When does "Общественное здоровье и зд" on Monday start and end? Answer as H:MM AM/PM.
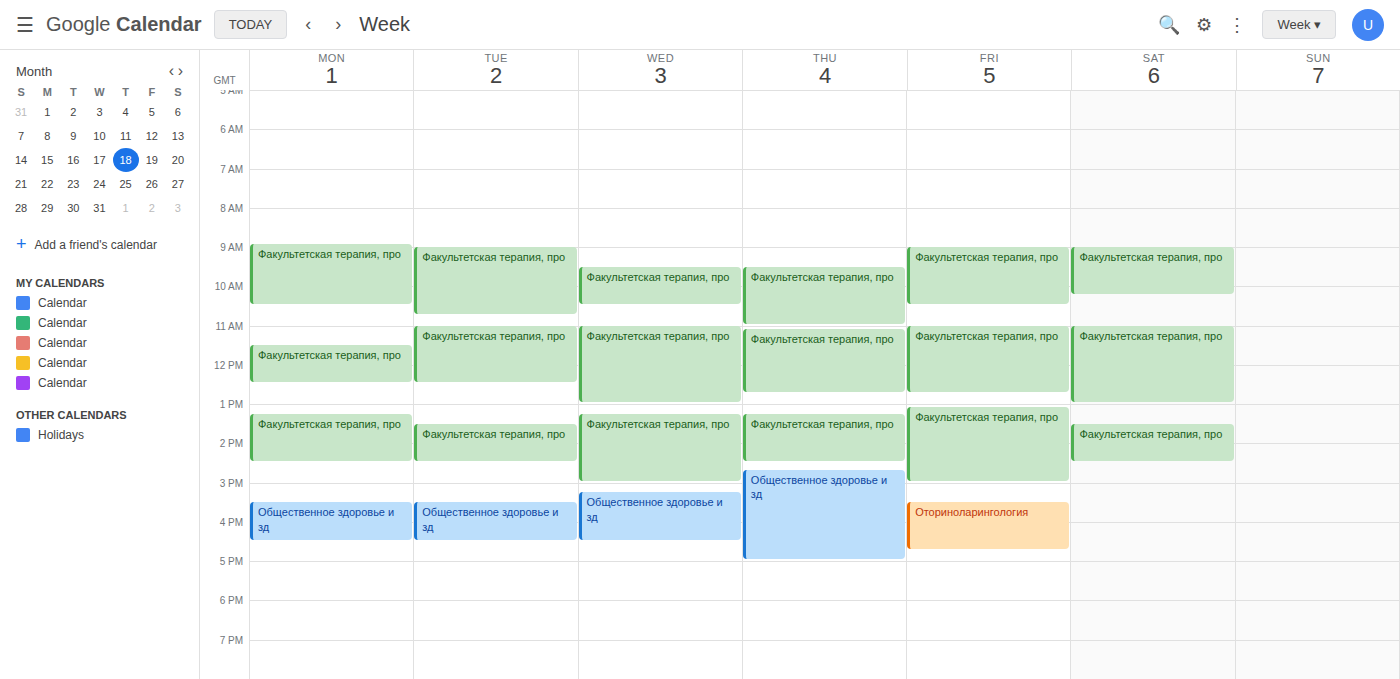
3:30 PM to 4:30 PM